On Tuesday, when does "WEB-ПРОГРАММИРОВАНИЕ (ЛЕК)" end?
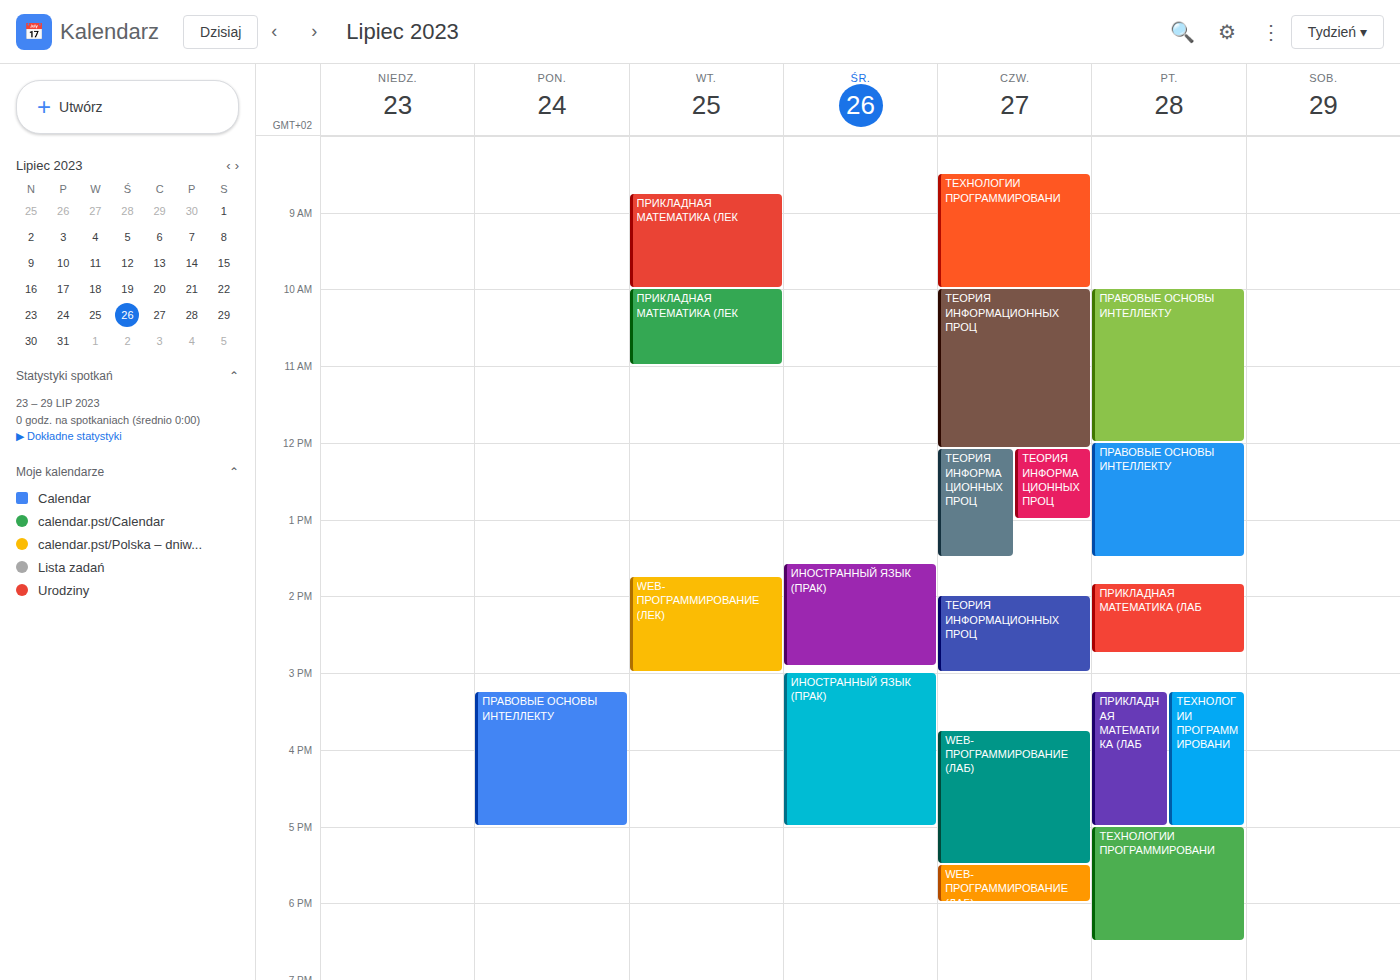
15:00